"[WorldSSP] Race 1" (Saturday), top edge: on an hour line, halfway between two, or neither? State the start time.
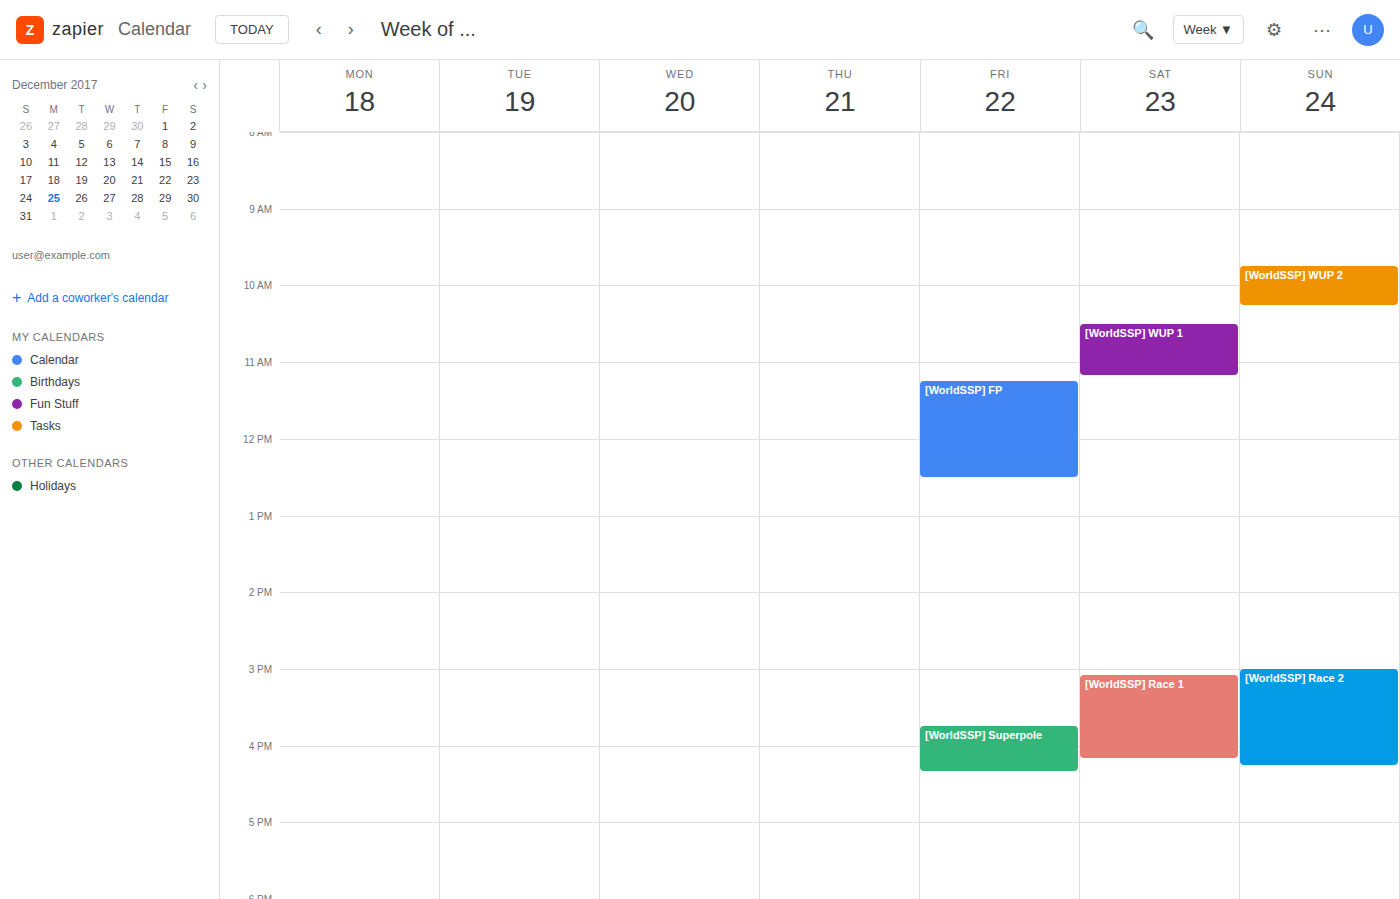
3:05 PM -- neither: 5 minutes below the 3 PM line and 55 minutes above the 4 PM line.